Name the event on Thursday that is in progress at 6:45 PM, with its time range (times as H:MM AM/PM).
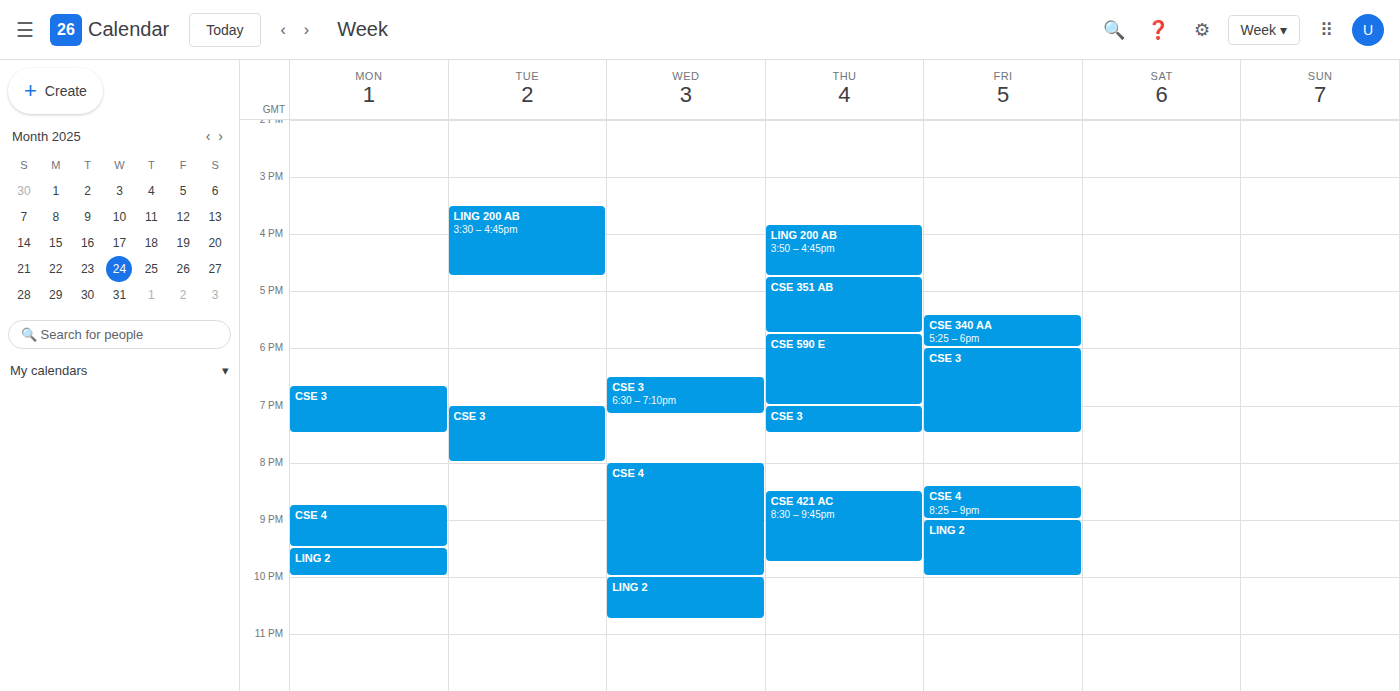
"CSE 590 E", 5:45 PM to 7:00 PM